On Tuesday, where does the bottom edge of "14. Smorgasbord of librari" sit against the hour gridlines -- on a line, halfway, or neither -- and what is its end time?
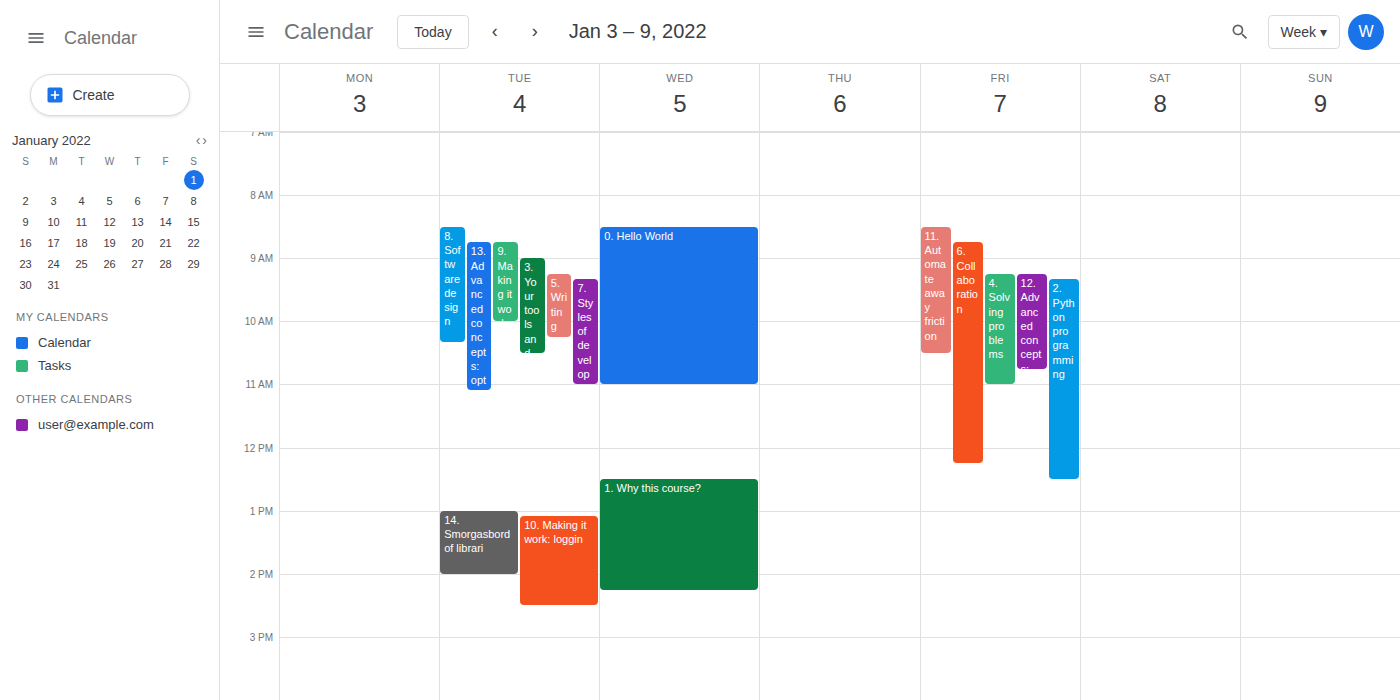
2:00 PM -- exactly on the 2 PM line.